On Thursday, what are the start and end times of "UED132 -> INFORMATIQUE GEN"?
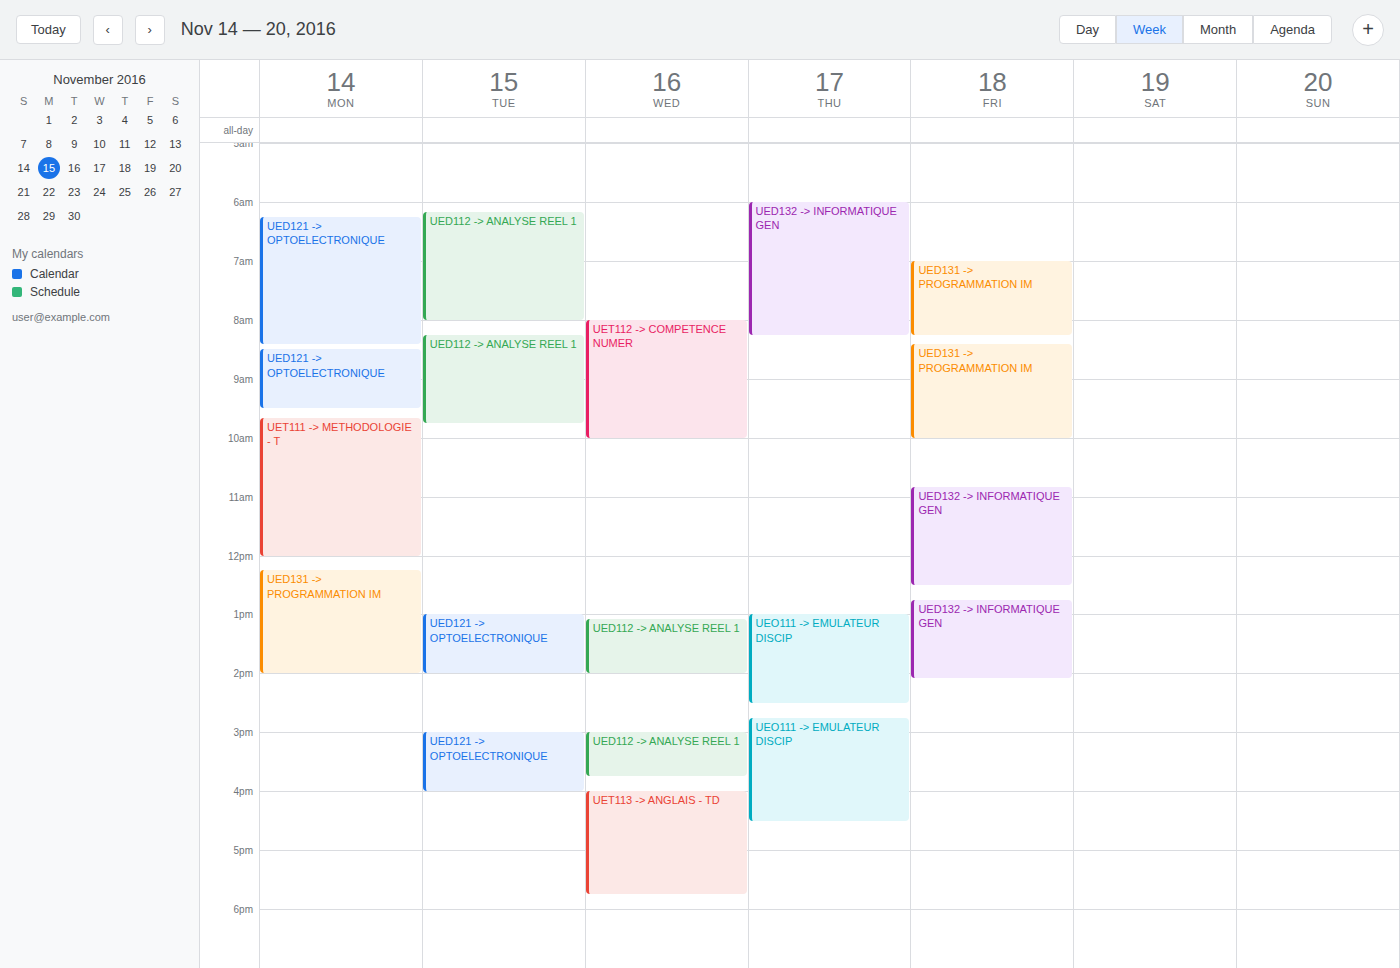
6:00 AM to 8:15 AM